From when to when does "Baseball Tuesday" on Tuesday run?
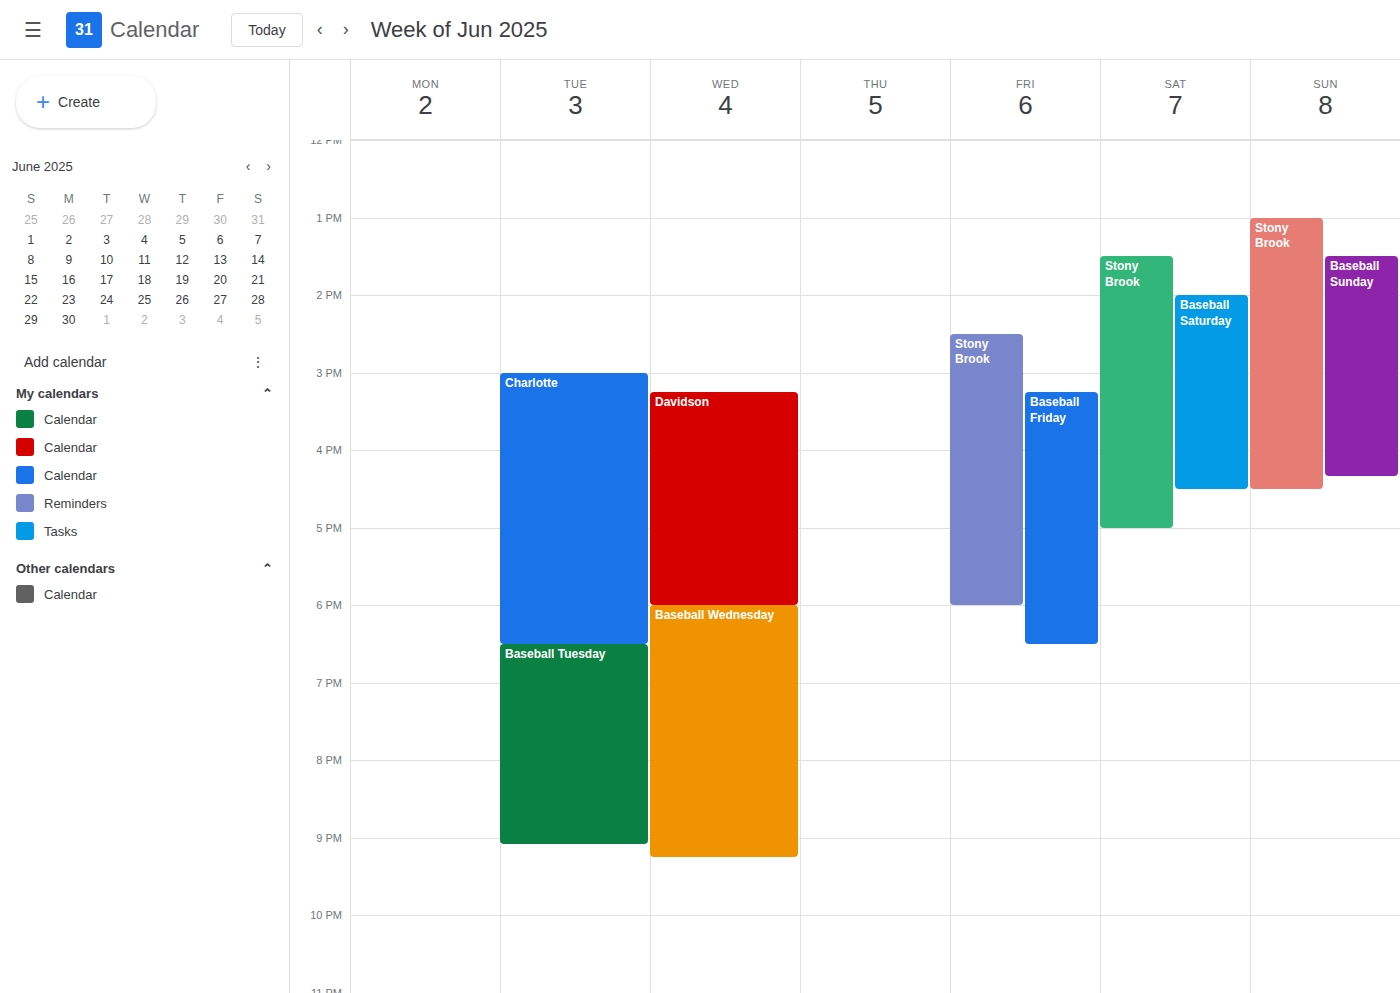
6:30 PM to 9:05 PM